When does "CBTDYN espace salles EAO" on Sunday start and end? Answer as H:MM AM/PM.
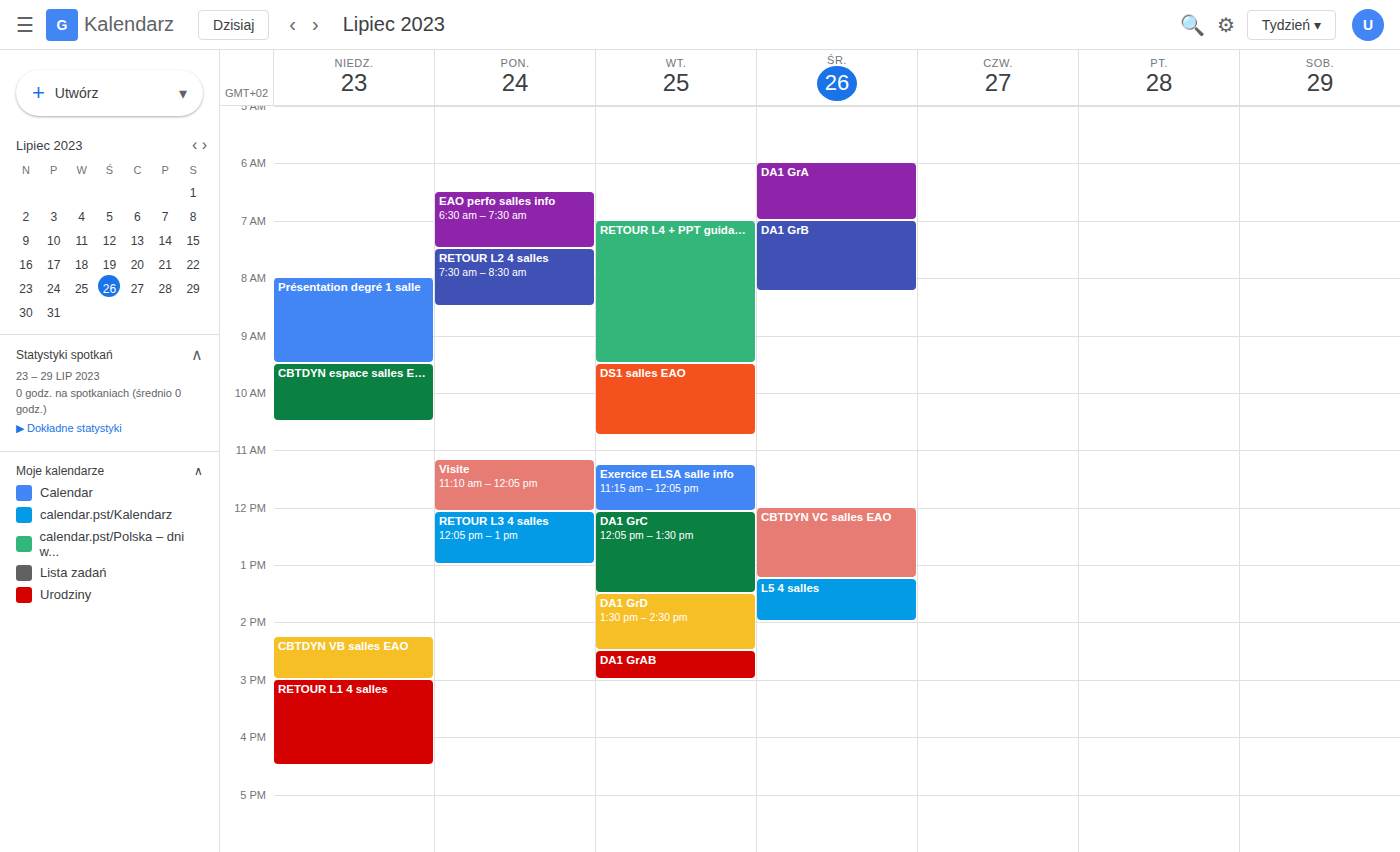
9:30 AM to 10:30 AM